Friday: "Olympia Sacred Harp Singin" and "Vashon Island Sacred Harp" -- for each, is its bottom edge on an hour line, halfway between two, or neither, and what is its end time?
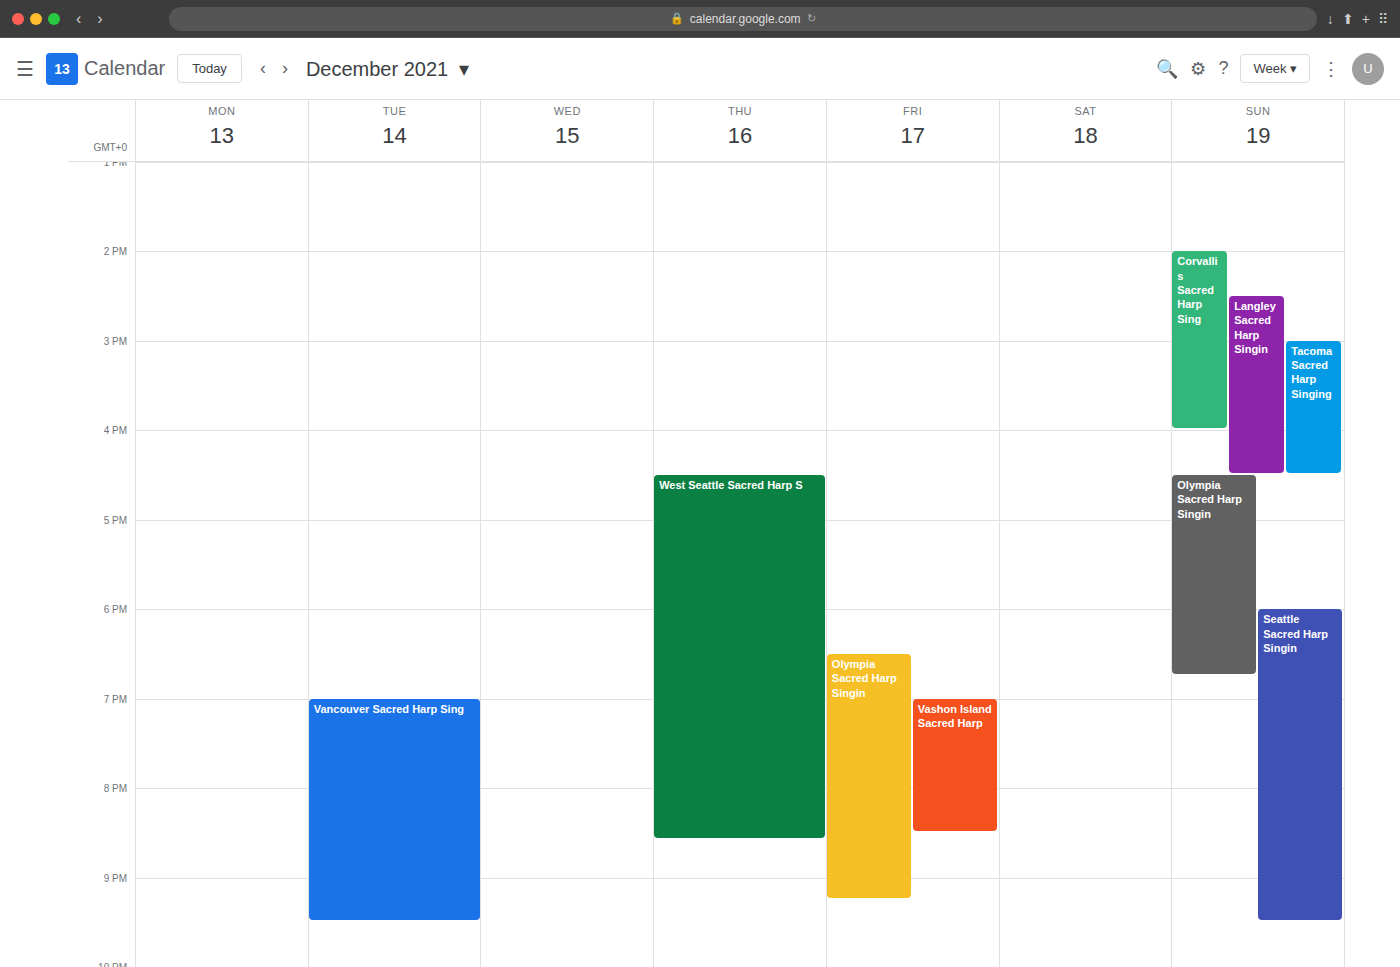
"Olympia Sacred Harp Singin": 9:15 PM, neither: a quarter of the way from the 9 PM line to the 10 PM line. "Vashon Island Sacred Harp": 8:30 PM, halfway between the 8 PM and 9 PM lines.